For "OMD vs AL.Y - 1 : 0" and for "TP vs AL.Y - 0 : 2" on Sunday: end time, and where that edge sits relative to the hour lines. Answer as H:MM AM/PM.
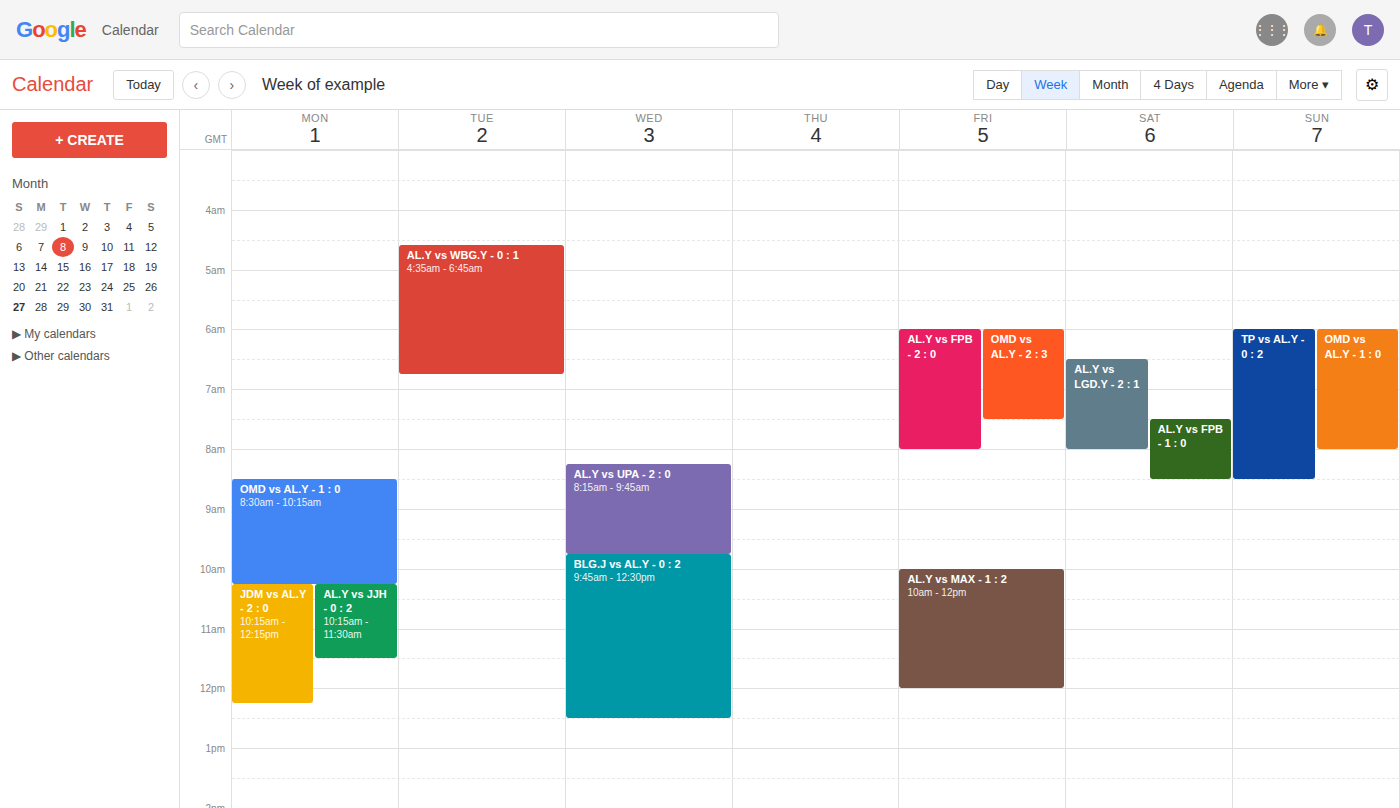
"OMD vs AL.Y - 1 : 0": 8:00 AM, exactly on the 8 AM line. "TP vs AL.Y - 0 : 2": 8:30 AM, halfway between the 8 AM and 9 AM lines.